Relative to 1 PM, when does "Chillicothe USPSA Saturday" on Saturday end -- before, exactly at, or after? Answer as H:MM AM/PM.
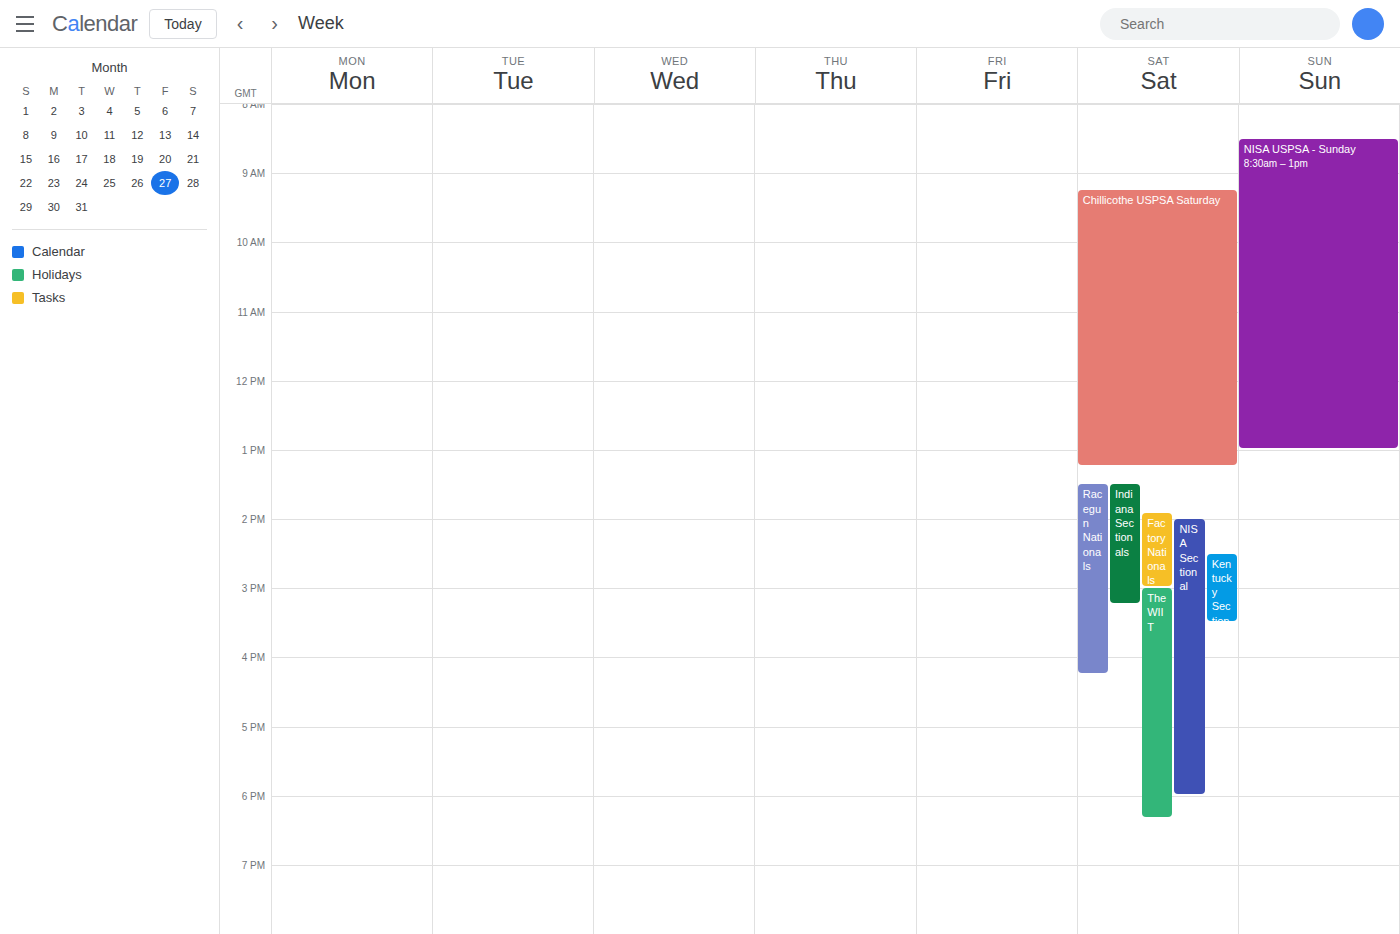
1:15 PM -- after 1 PM, 15 minutes below the 1 PM line.